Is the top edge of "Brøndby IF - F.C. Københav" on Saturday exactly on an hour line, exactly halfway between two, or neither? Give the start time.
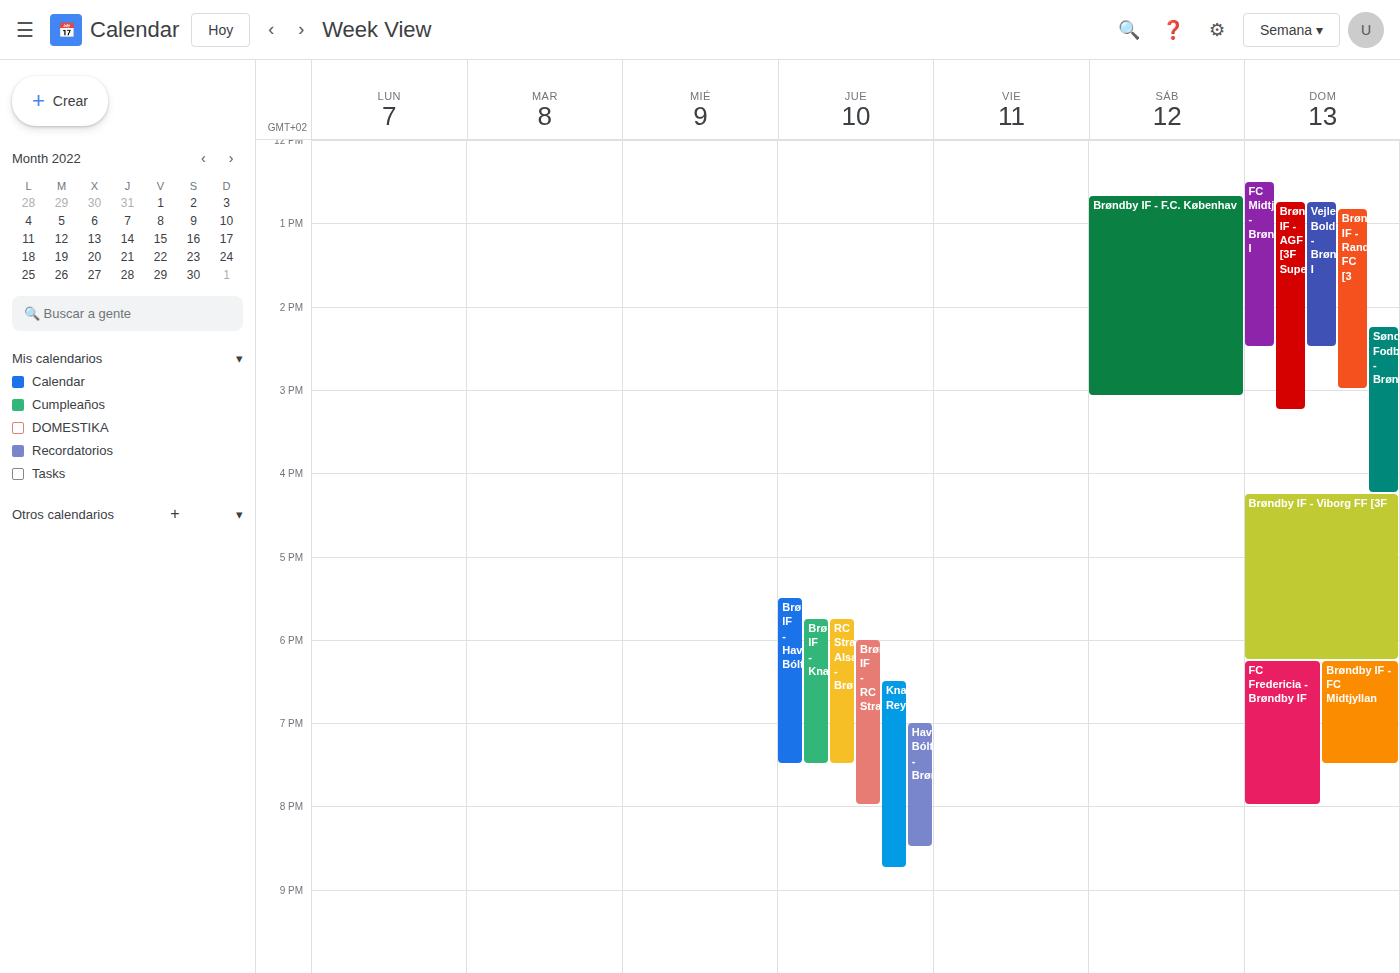
12:40 PM -- neither: 40 minutes below the 12 PM line and 20 minutes above the 1 PM line.